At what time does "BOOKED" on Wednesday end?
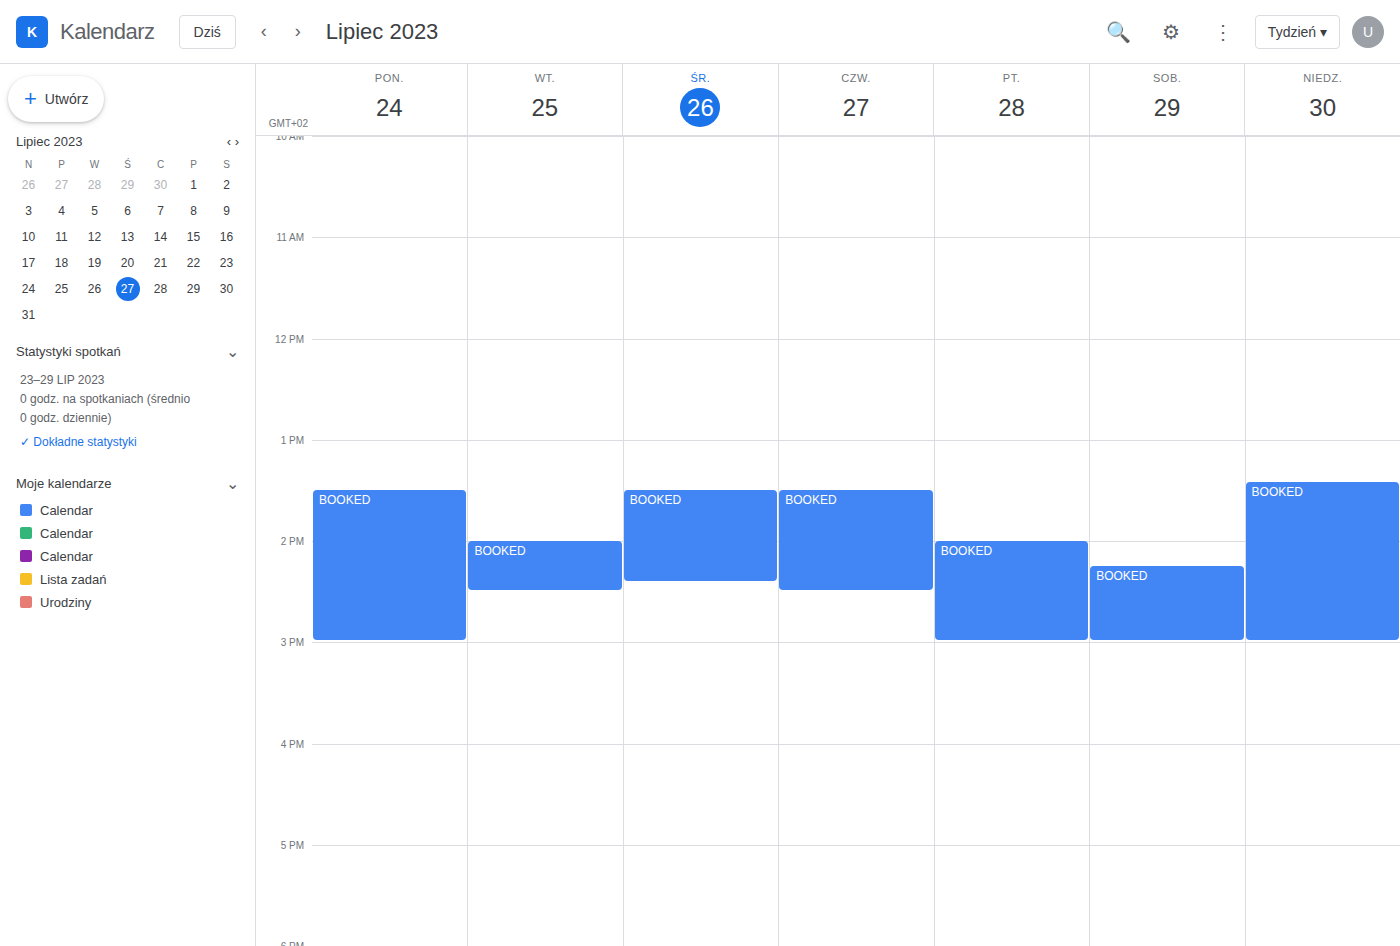
2:25 PM